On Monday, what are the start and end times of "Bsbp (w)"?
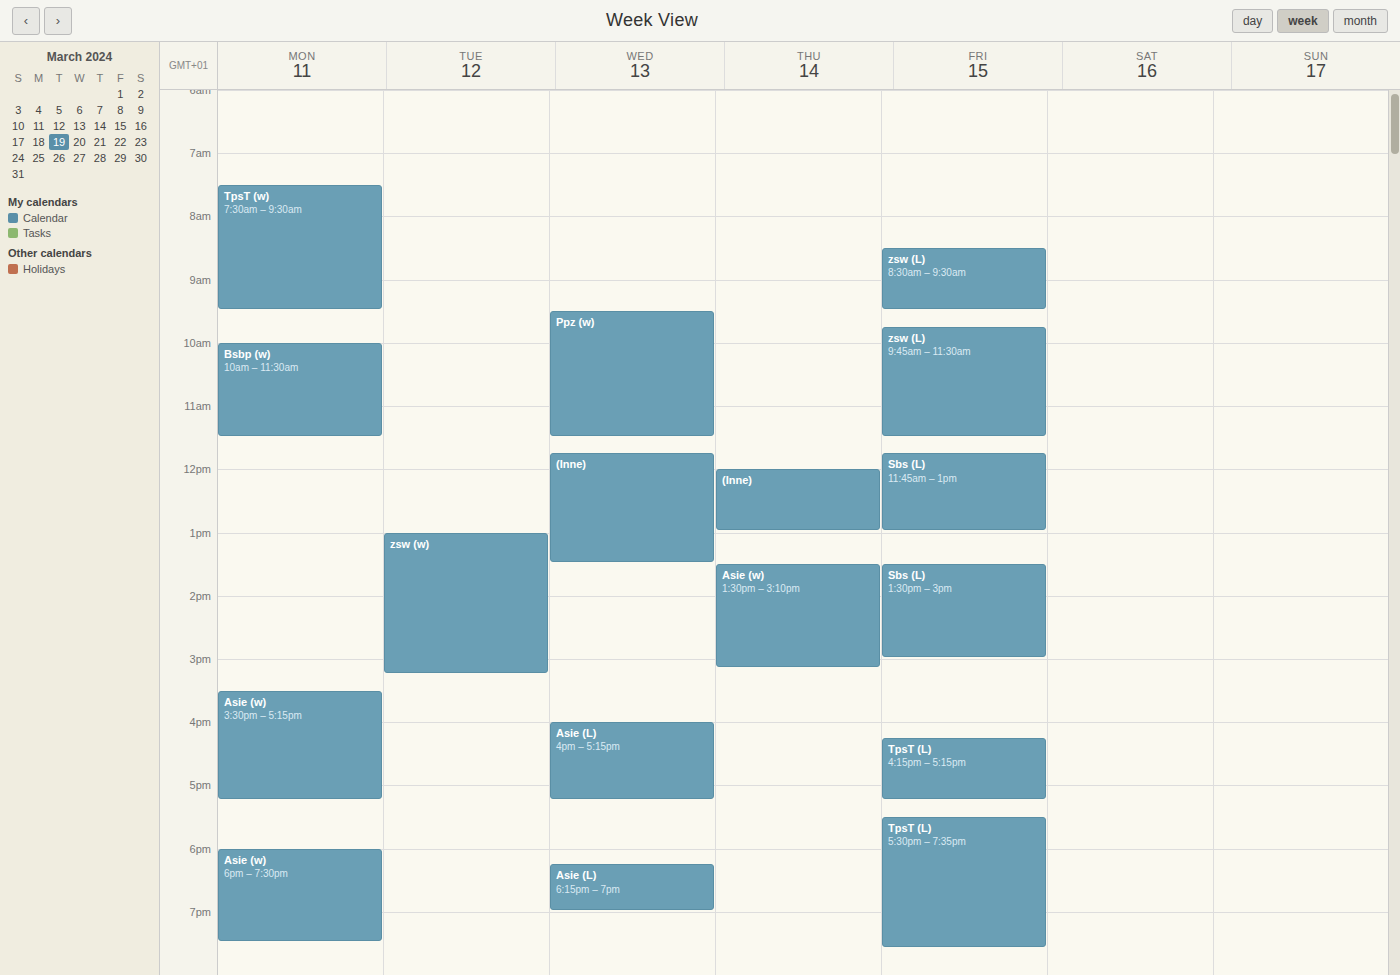
10:00 AM to 11:30 AM